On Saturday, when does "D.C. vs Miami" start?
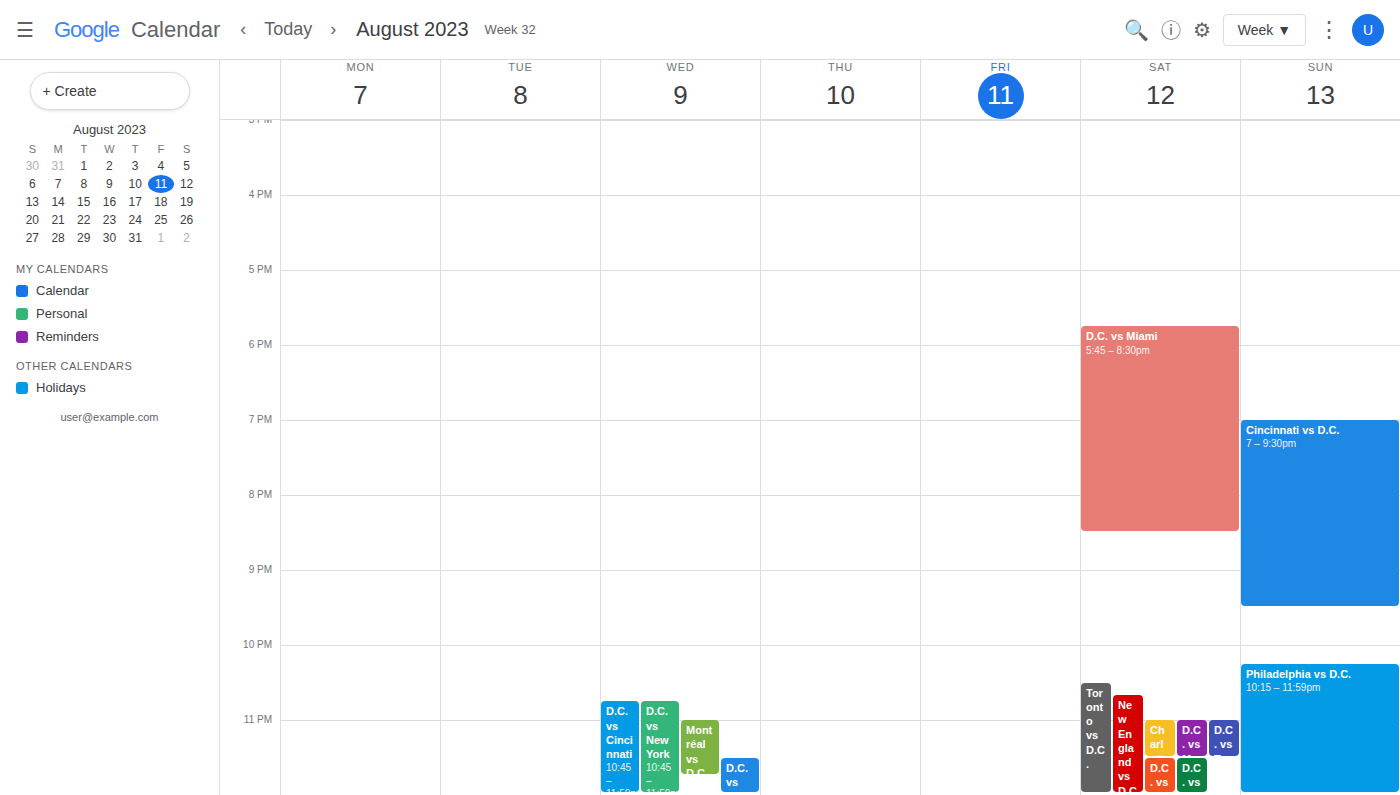
5:45 PM